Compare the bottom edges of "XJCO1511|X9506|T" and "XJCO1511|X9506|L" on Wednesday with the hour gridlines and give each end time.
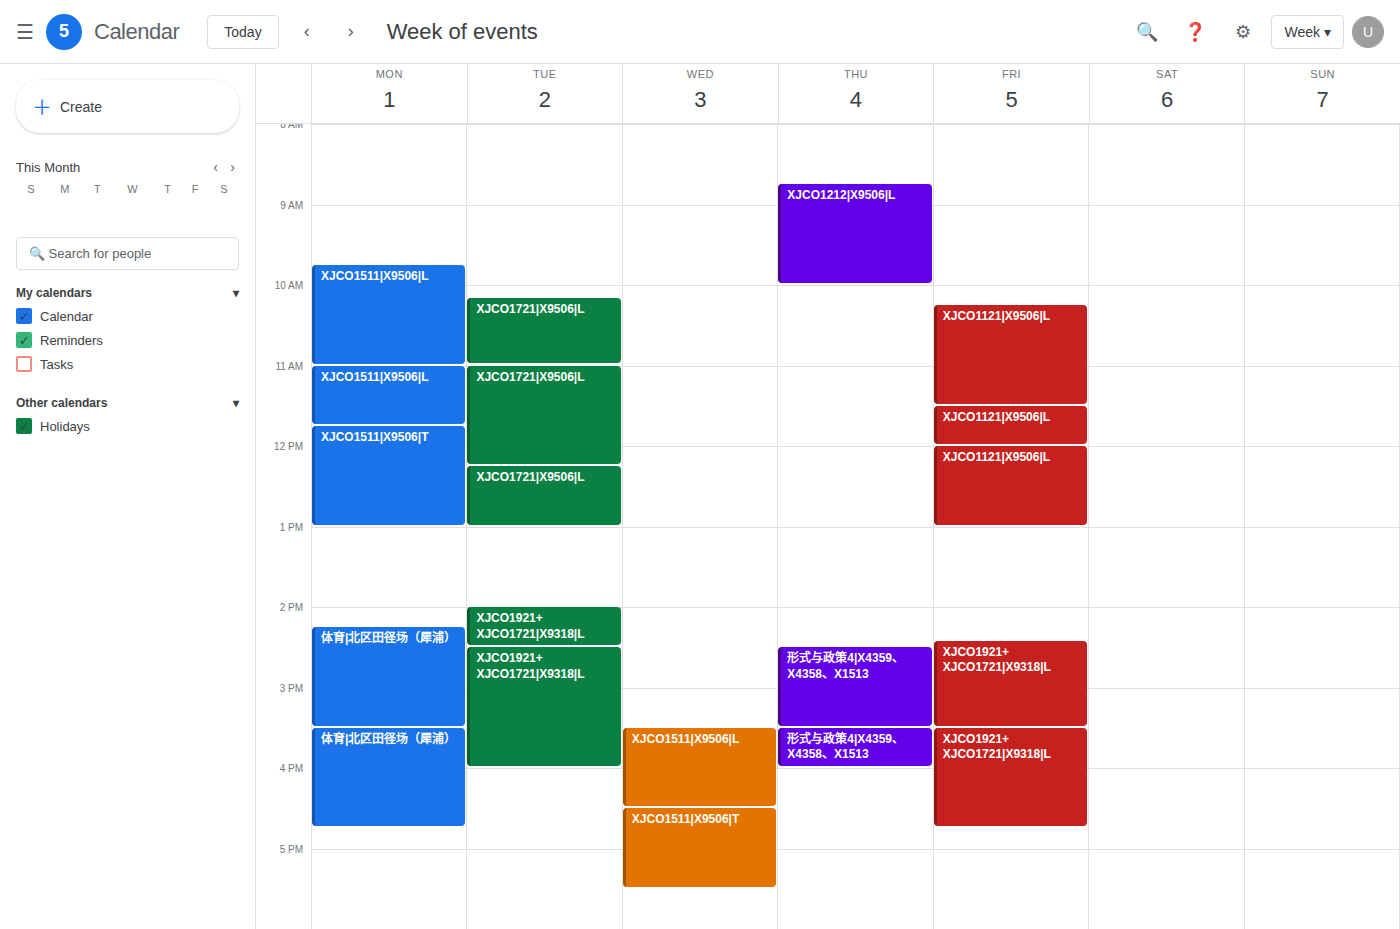
"XJCO1511|X9506|T": 5:30 PM, halfway between the 5 PM and 6 PM lines. "XJCO1511|X9506|L": 4:30 PM, halfway between the 4 PM and 5 PM lines.